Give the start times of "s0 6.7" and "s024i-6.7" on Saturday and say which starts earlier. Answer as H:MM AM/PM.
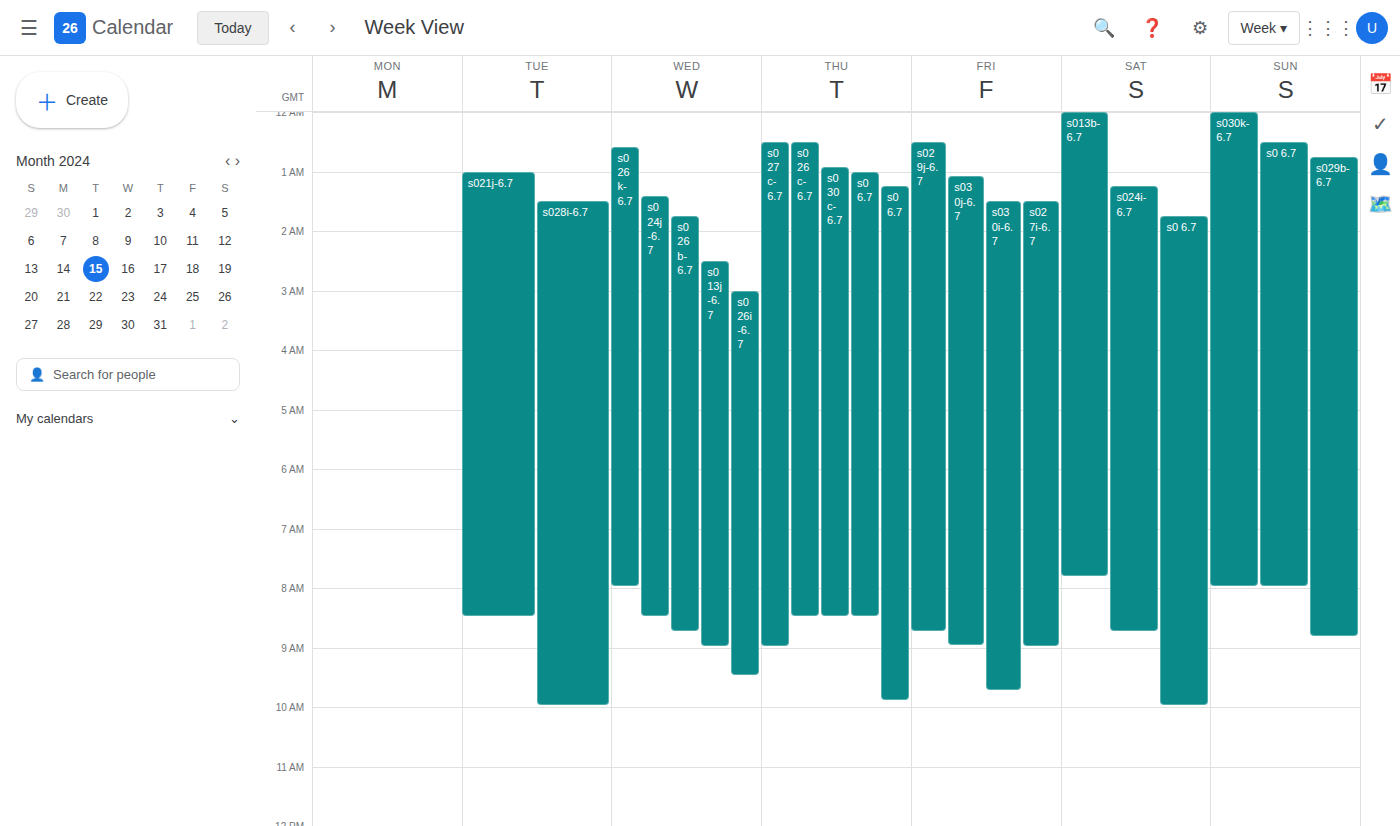
"s024i-6.7" 1:15 AM; "s0 6.7" 1:45 AM.